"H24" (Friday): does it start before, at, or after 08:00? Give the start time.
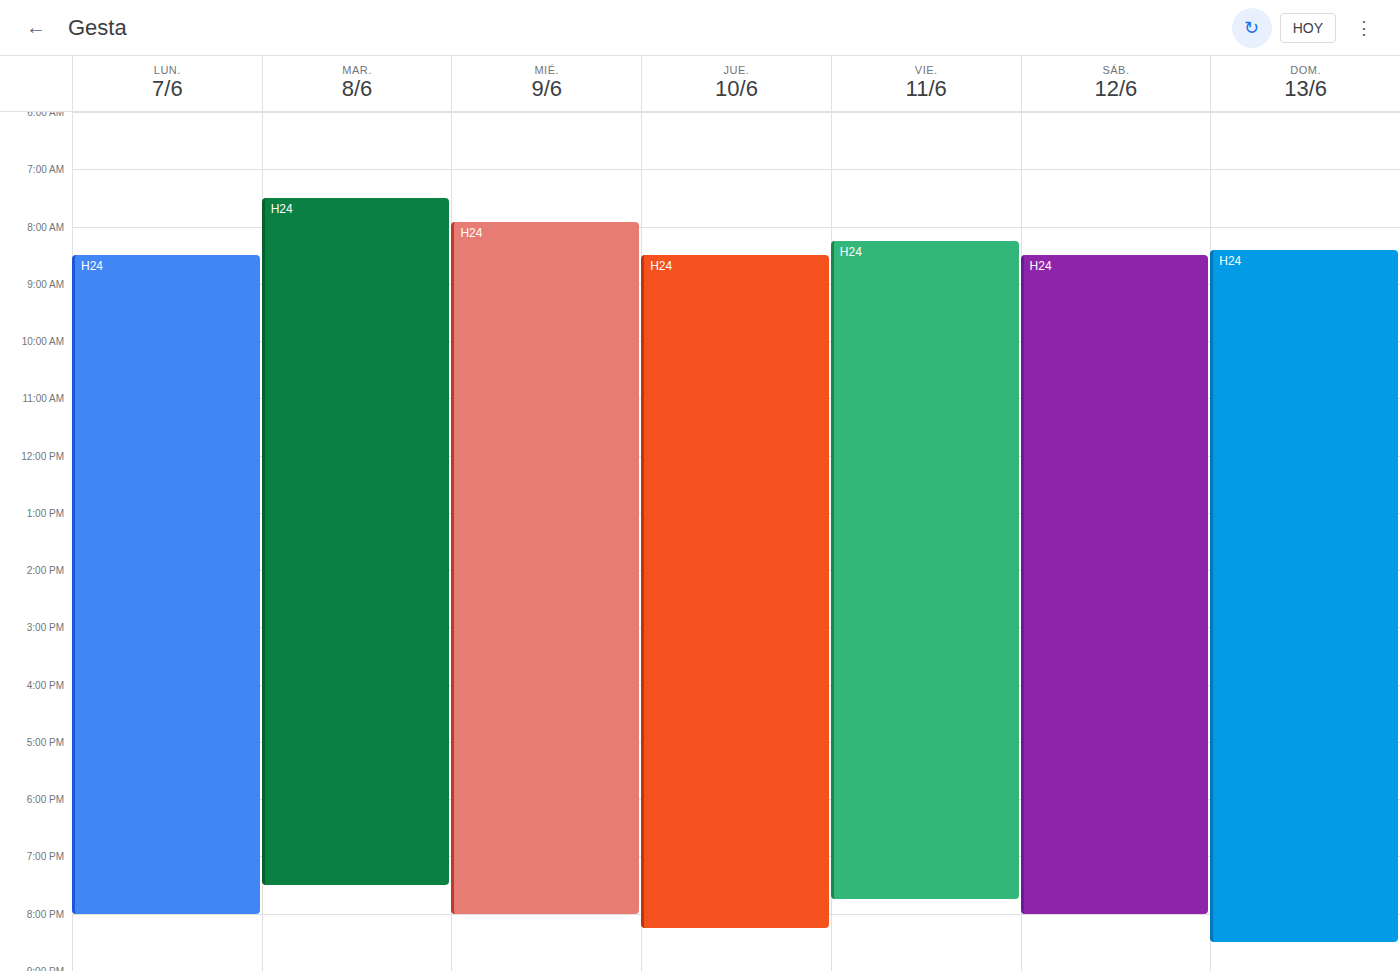
08:15 -- after 08:00, 15 minutes below the 08:00 line.